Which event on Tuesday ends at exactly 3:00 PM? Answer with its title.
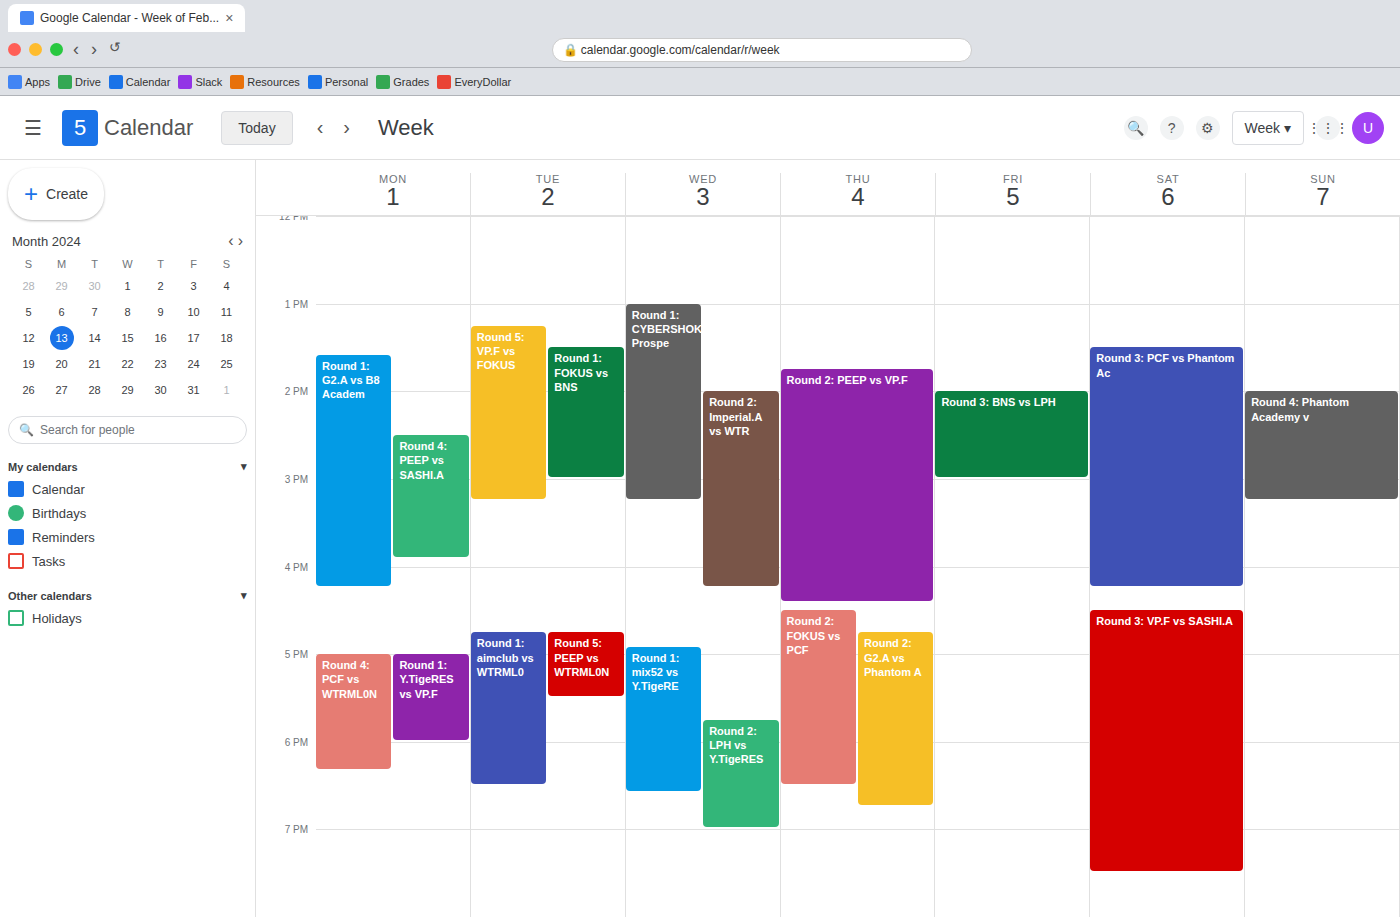
"Round 1: FOKUS vs BNS"